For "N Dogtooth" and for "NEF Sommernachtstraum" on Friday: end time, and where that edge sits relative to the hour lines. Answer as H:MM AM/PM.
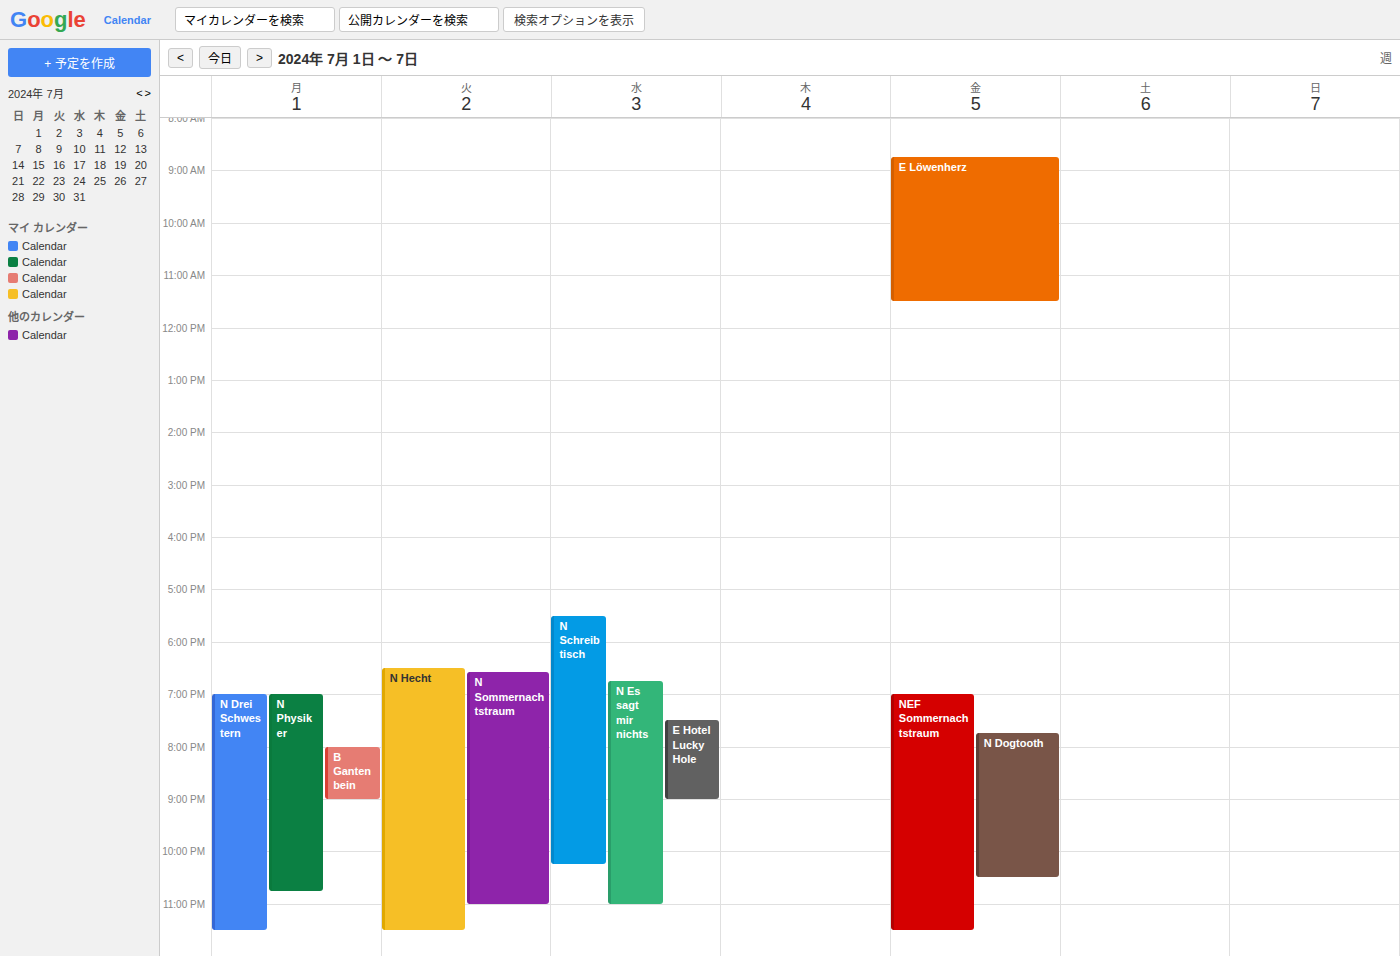
"N Dogtooth": 10:30 PM, halfway between the 10 PM and 11 PM lines. "NEF Sommernachtstraum": 11:30 PM, halfway between the 11 PM and 12 AM lines.